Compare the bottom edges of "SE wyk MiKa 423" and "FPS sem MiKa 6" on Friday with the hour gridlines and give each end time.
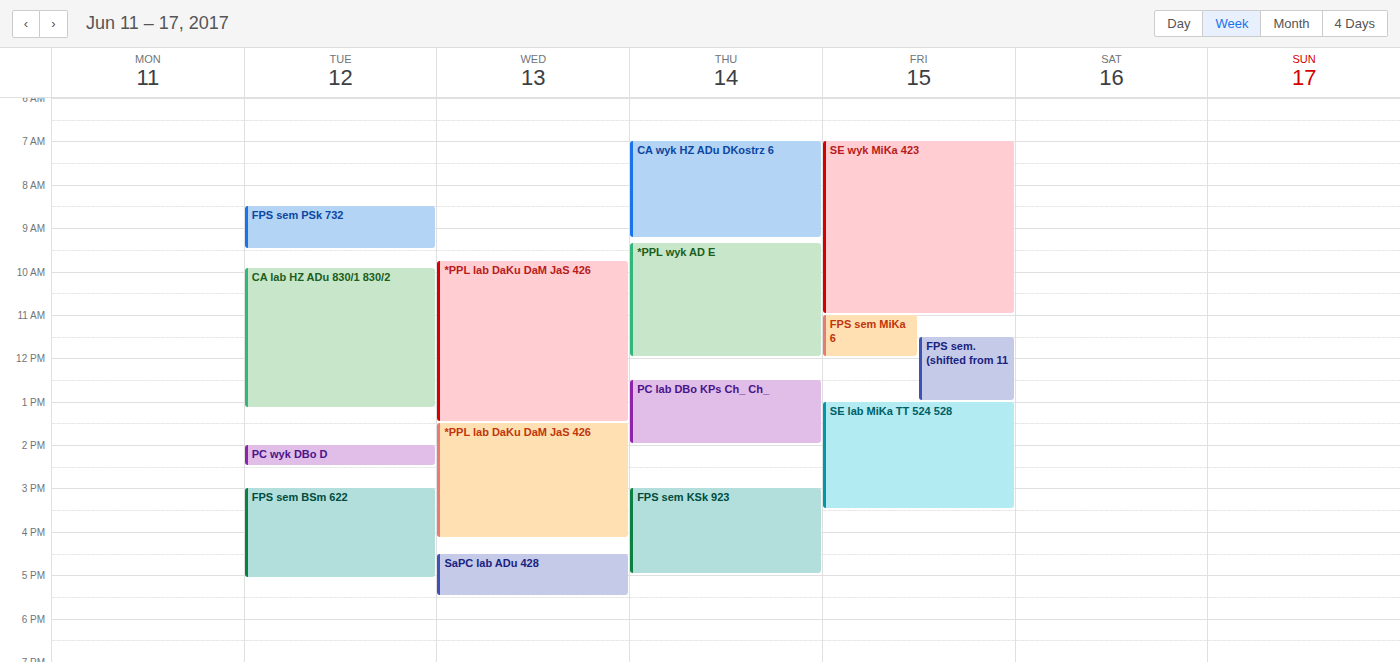
"SE wyk MiKa 423": 11:00 AM, exactly on the 11 AM line. "FPS sem MiKa 6": 12:00 PM, exactly on the 12 PM line.